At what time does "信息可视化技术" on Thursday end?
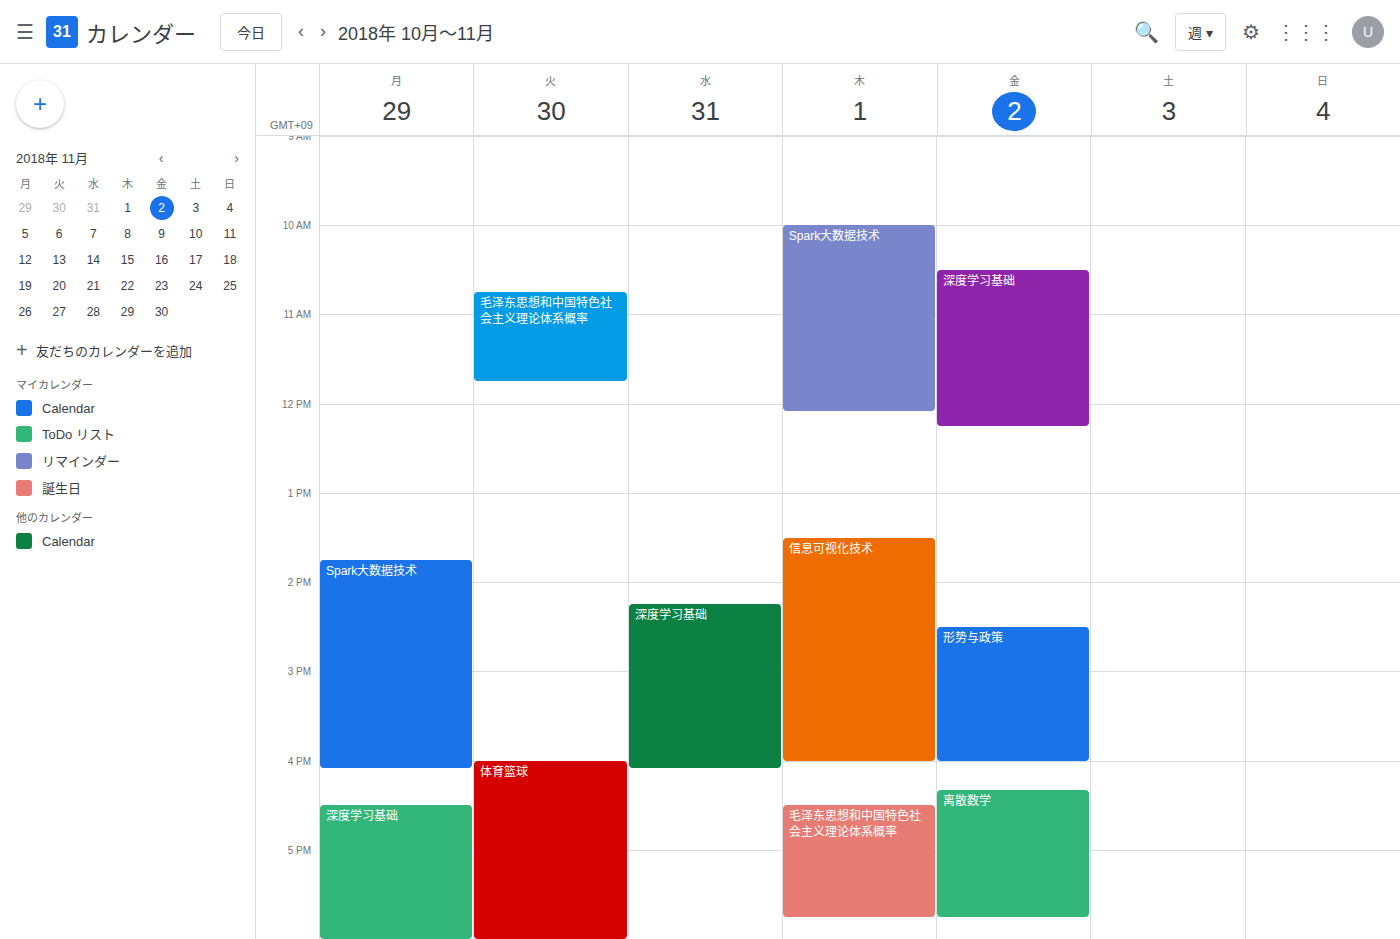
16:00